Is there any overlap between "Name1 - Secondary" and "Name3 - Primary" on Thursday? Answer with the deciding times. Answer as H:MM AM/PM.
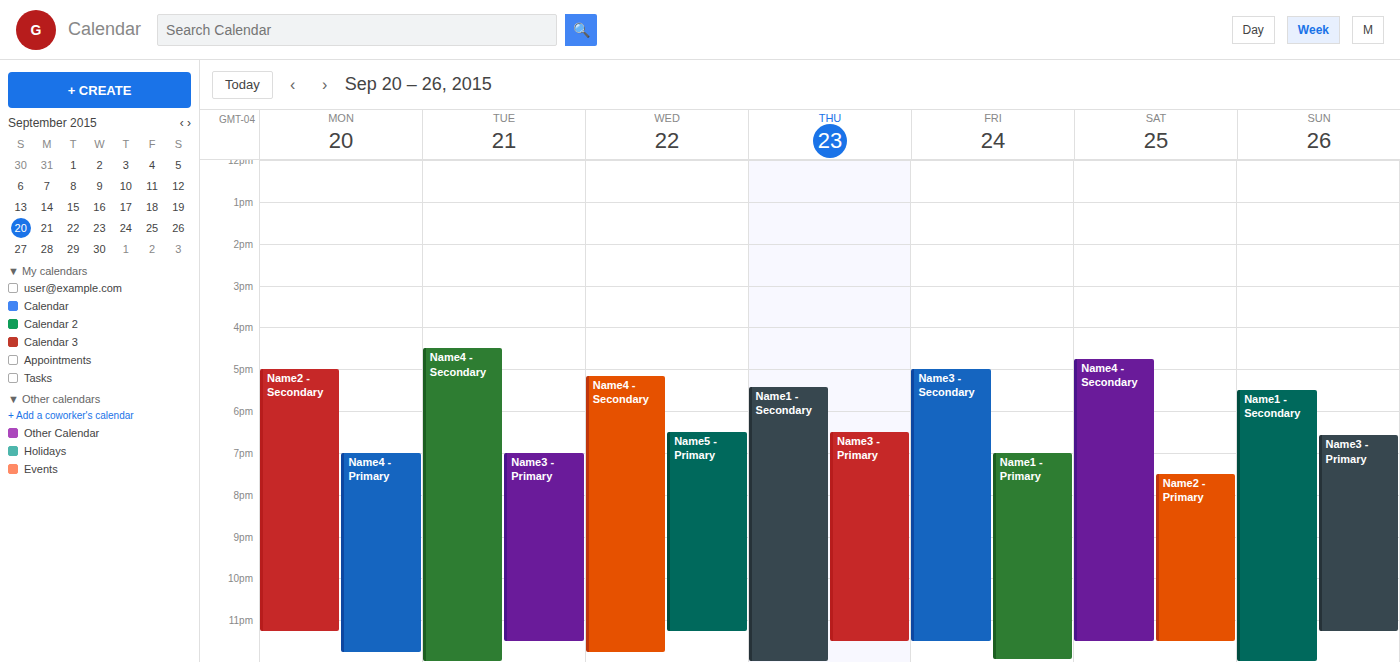
"Name3 - Primary" runs 6:30 PM to 11:30 PM, inside "Name1 - Secondary" -- they overlap.